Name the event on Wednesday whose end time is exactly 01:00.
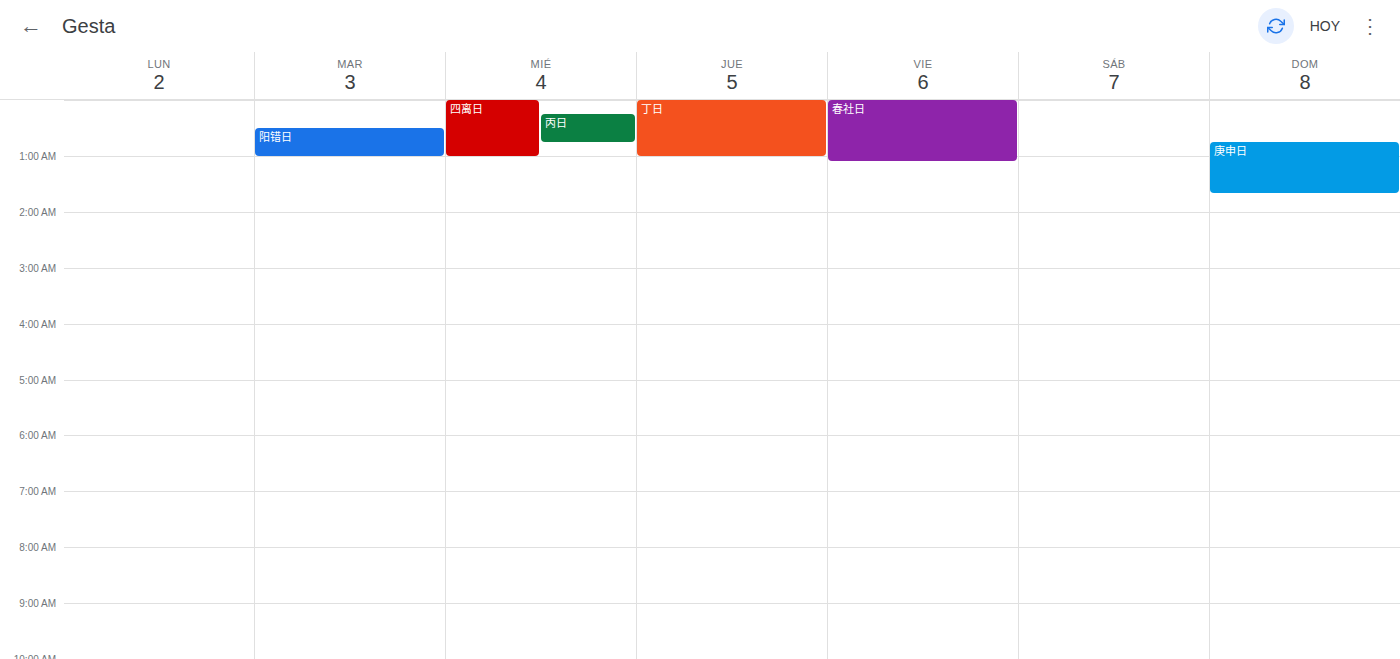
"四离日"